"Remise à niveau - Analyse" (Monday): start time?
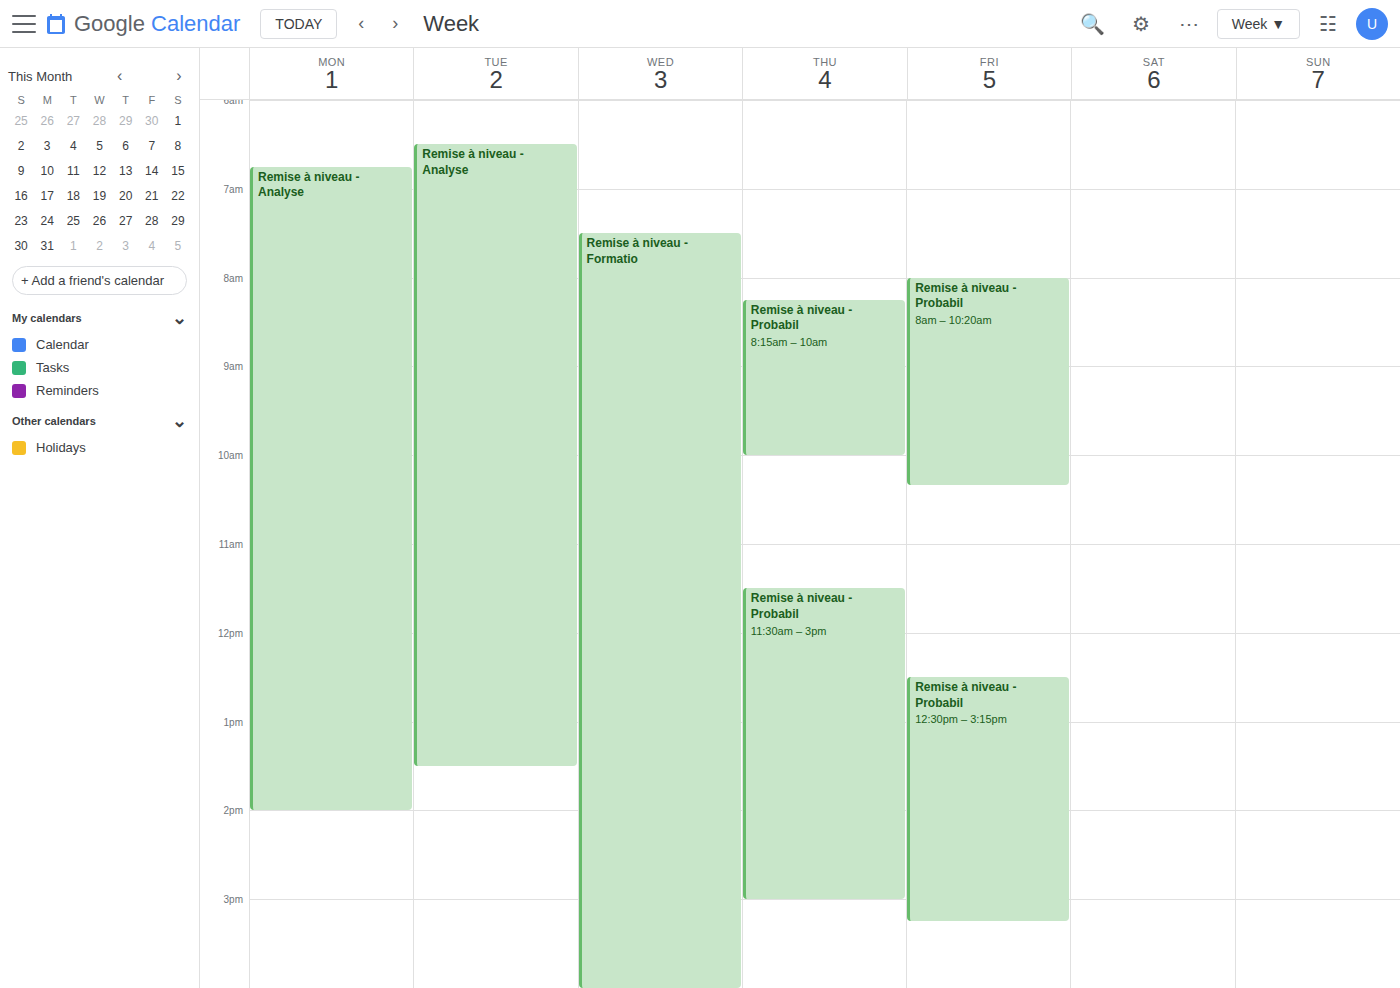
06:45